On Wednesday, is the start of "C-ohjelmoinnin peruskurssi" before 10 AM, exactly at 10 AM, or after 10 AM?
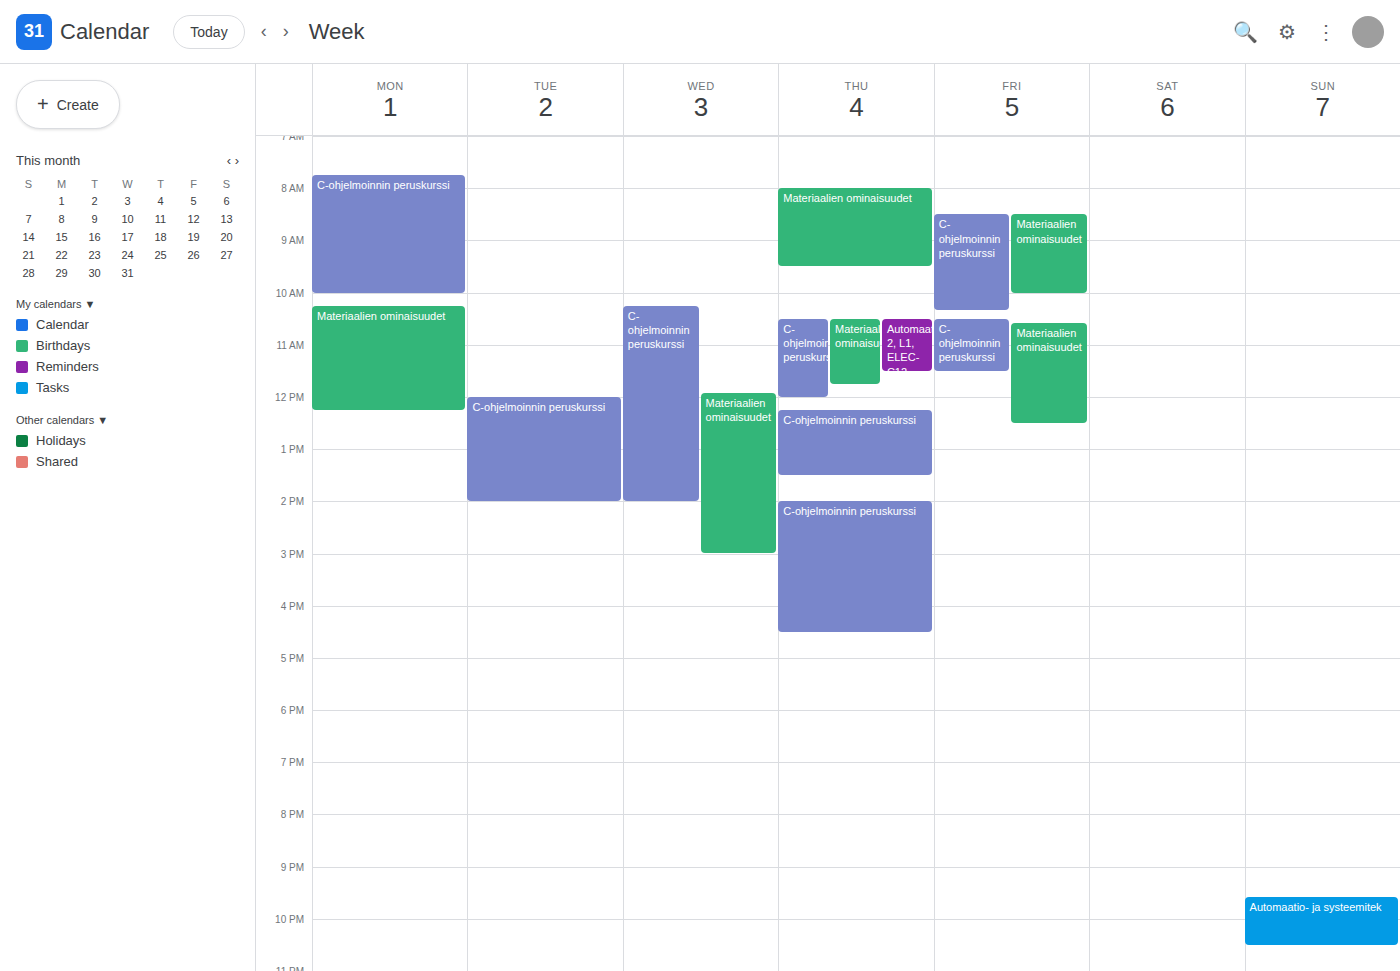
10:15 AM -- after 10 AM, 15 minutes below the 10 AM line.